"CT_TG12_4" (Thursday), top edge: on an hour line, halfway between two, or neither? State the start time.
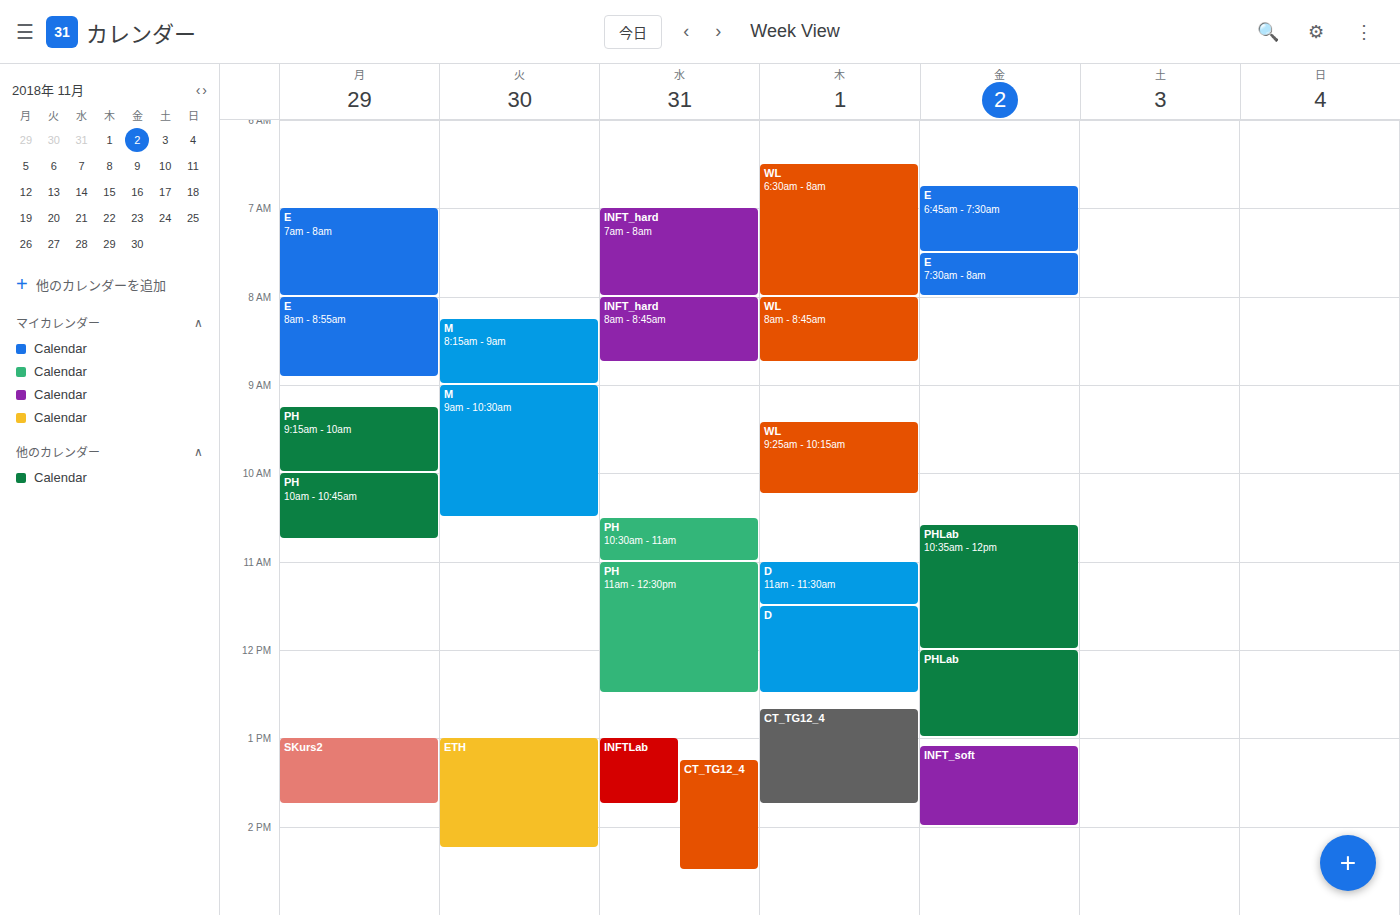
12:40 PM -- neither: 40 minutes below the 12 PM line and 20 minutes above the 1 PM line.